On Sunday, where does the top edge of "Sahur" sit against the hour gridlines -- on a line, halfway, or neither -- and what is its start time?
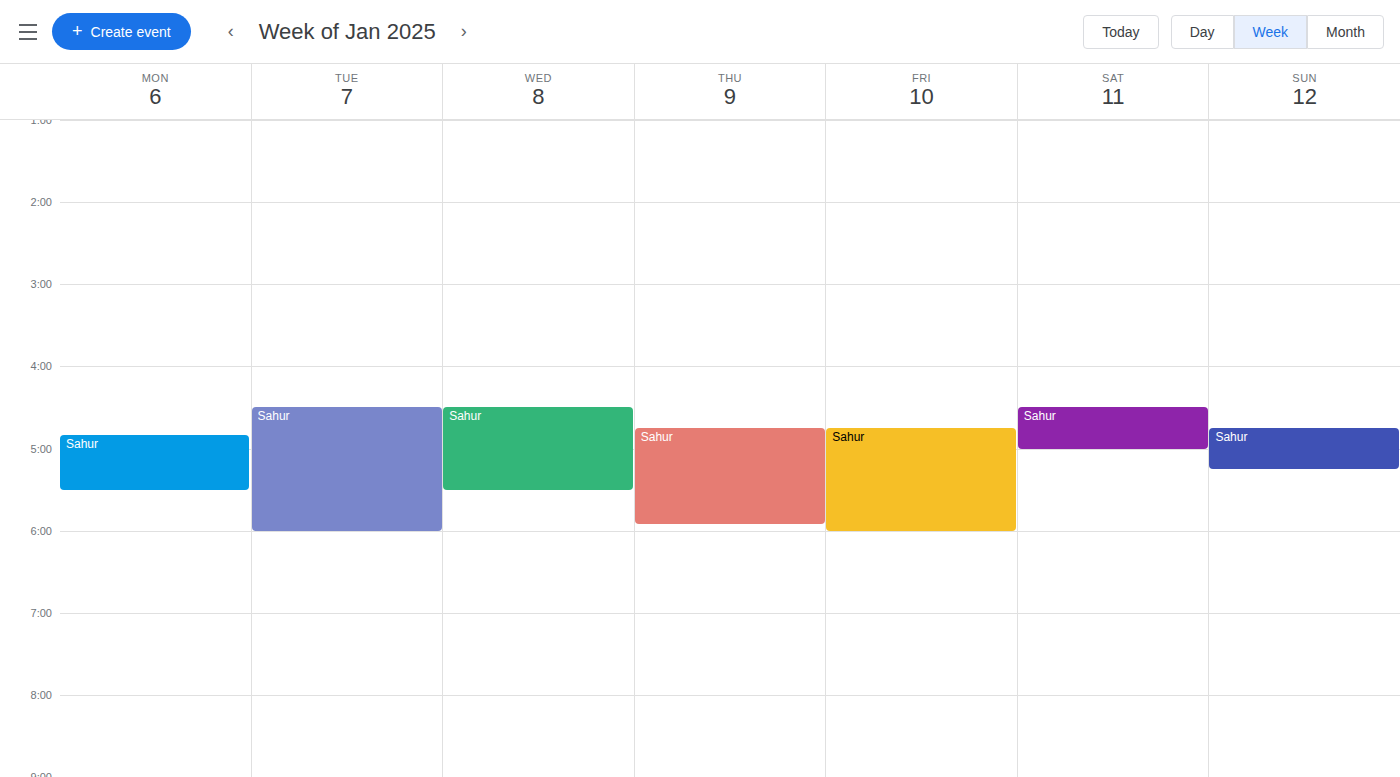
4:45 AM -- neither: three quarters of the way from the 4 AM line to the 5 AM line.